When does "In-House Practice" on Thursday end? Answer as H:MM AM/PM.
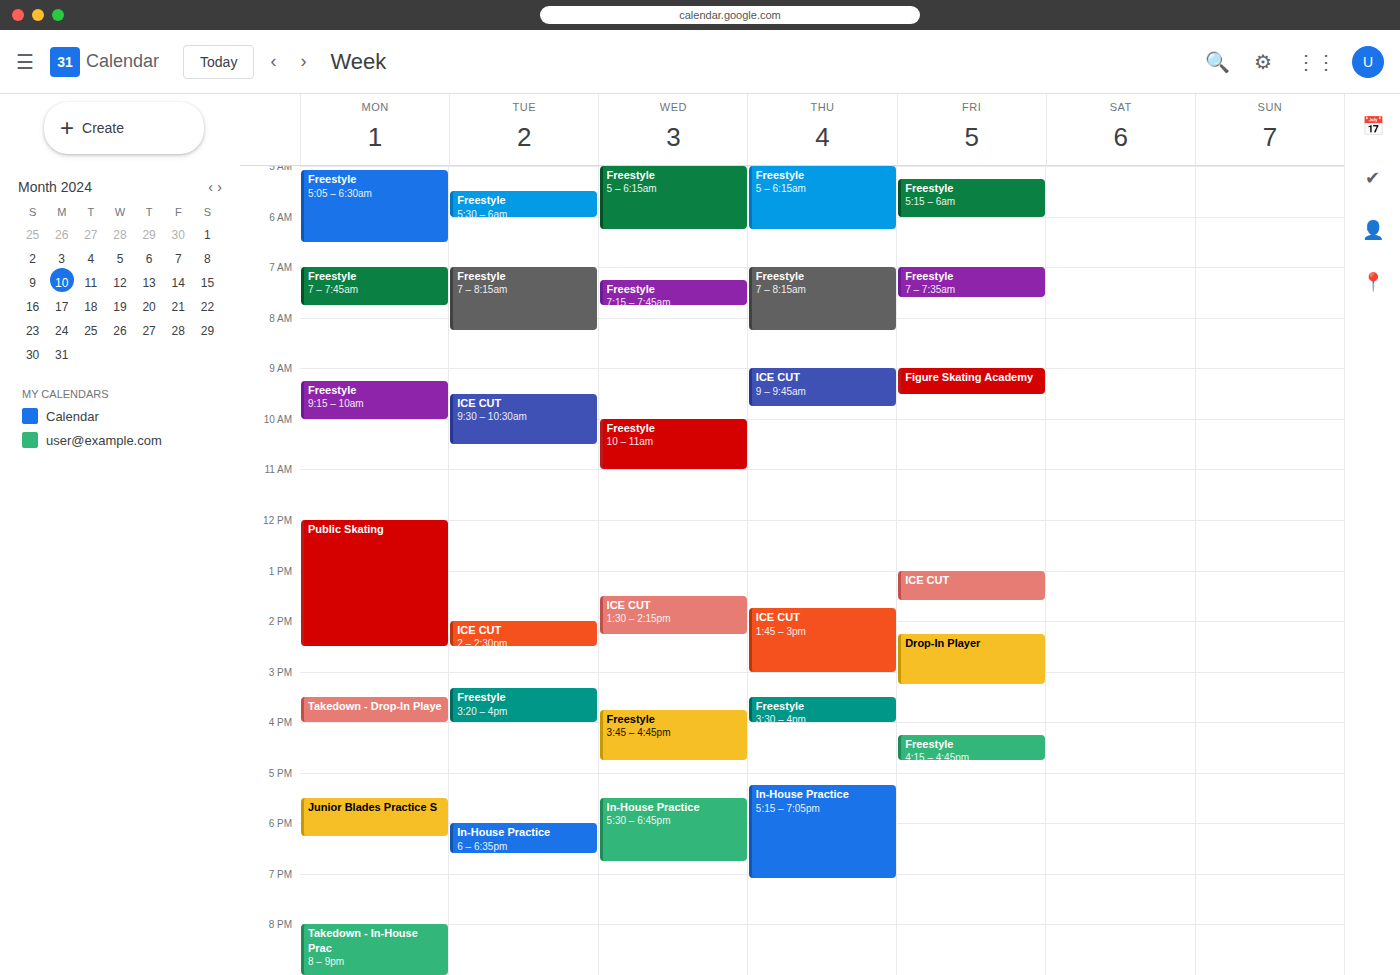
7:05 PM